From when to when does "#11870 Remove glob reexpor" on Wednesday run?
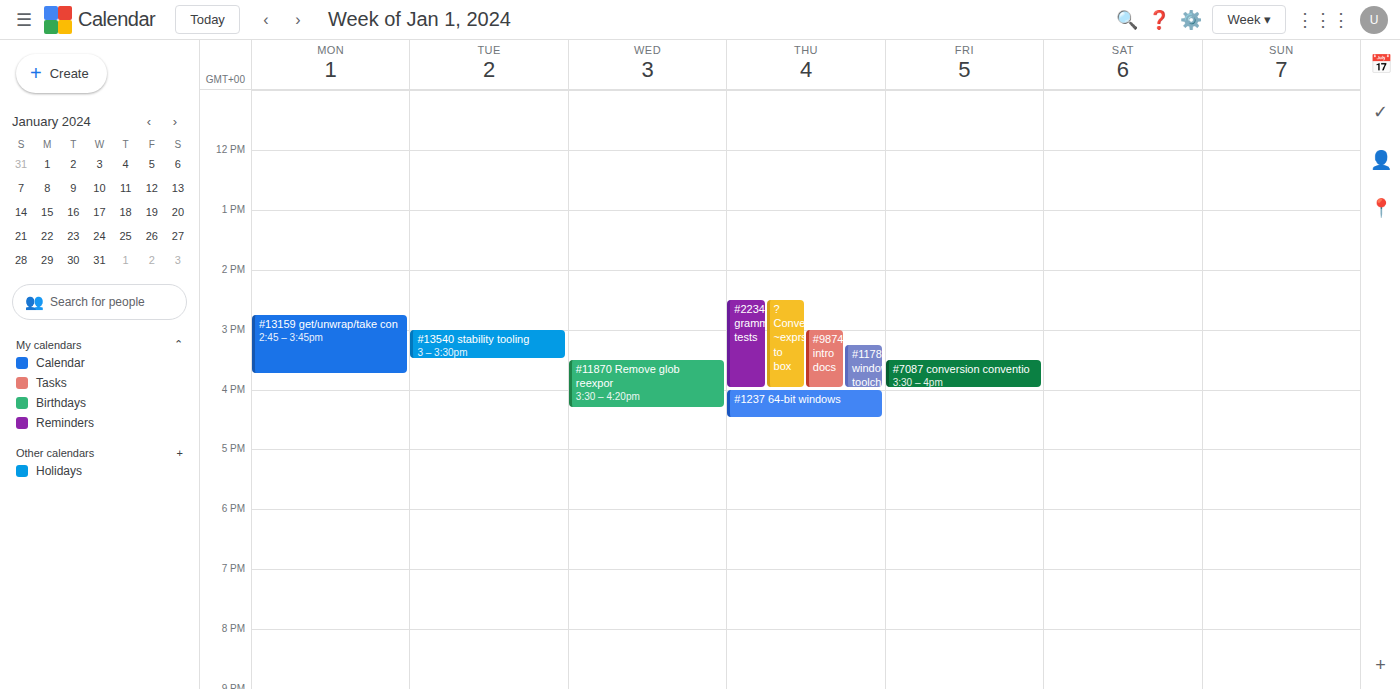
3:30 PM to 4:20 PM